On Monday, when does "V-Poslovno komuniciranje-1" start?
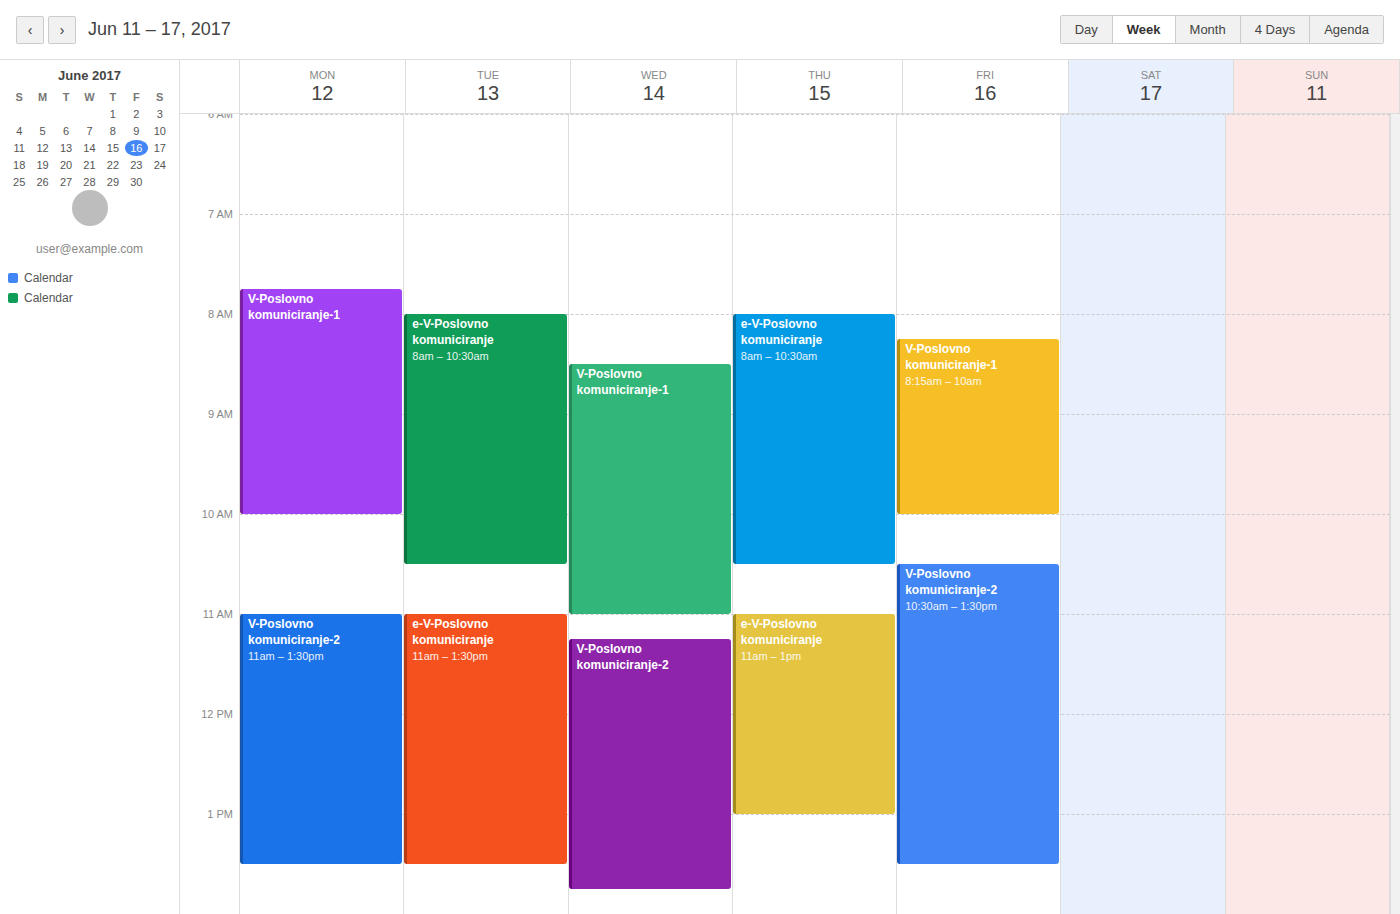
7:45 AM